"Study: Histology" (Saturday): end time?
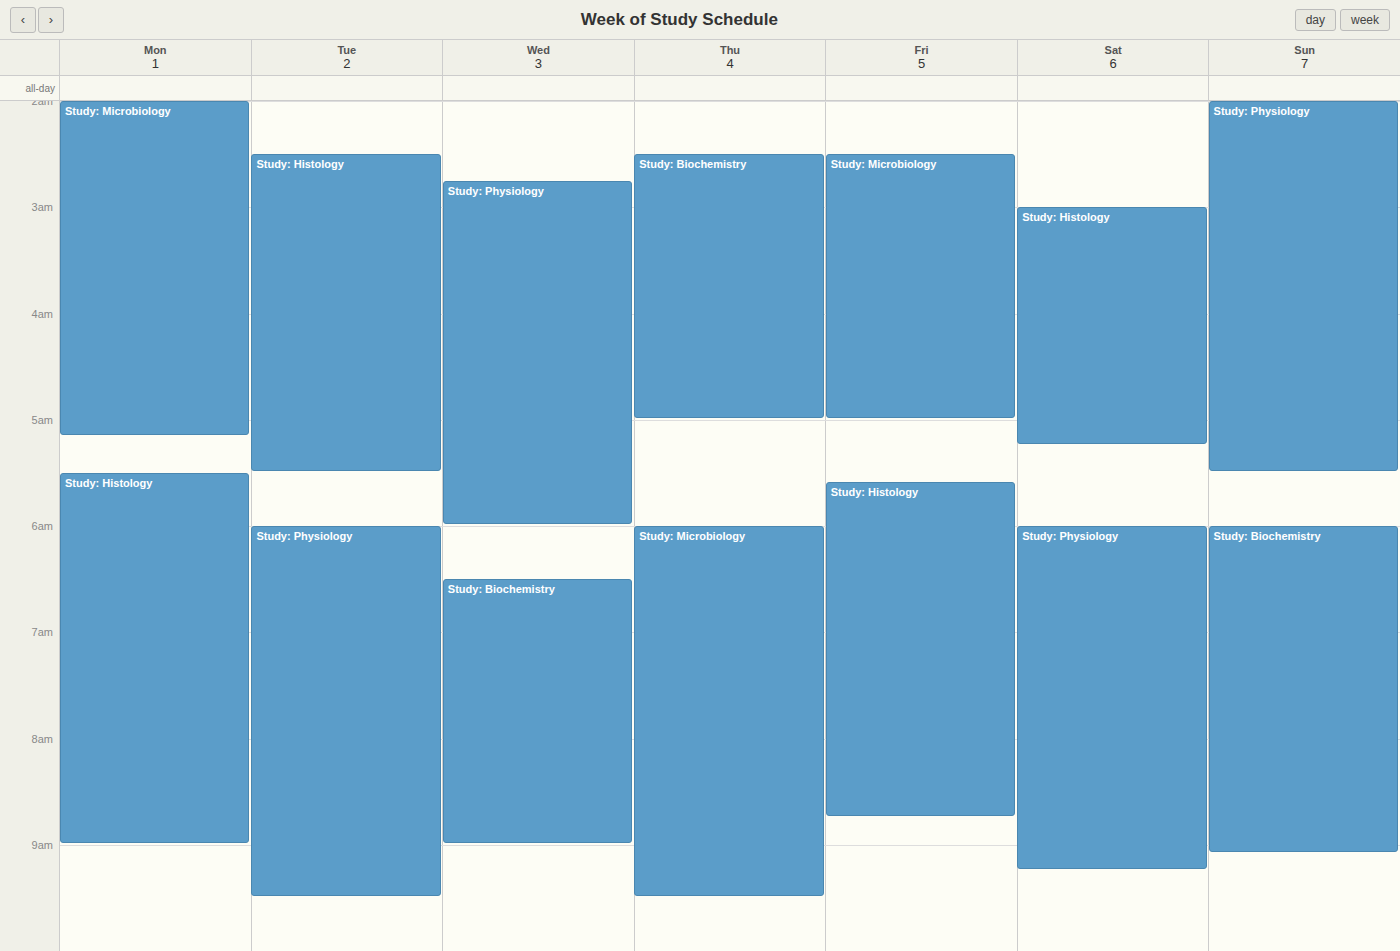
5:15 AM